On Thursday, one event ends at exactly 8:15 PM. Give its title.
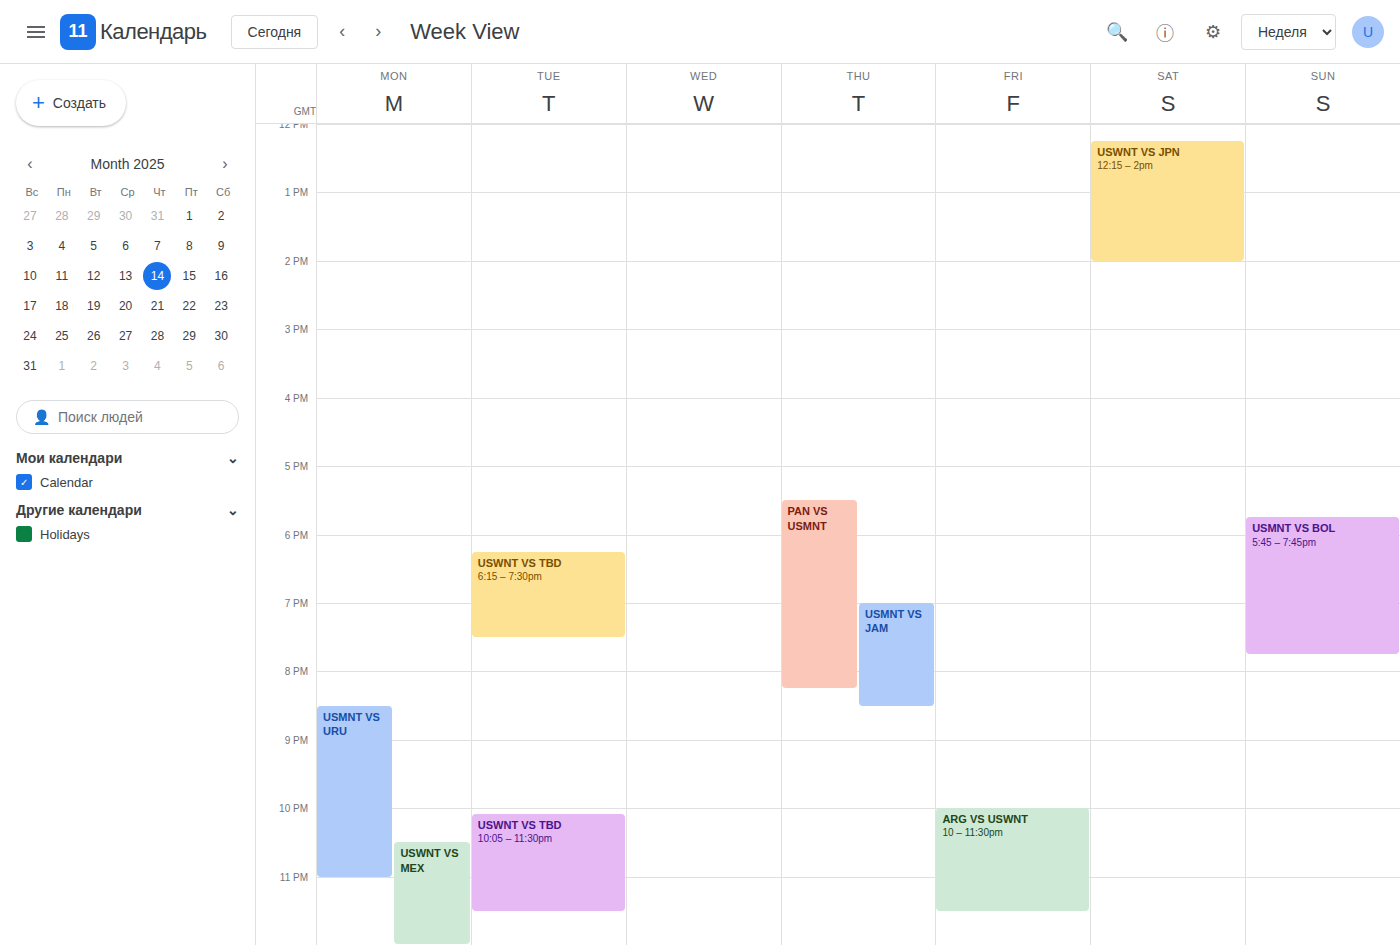
"PAN VS USMNT"